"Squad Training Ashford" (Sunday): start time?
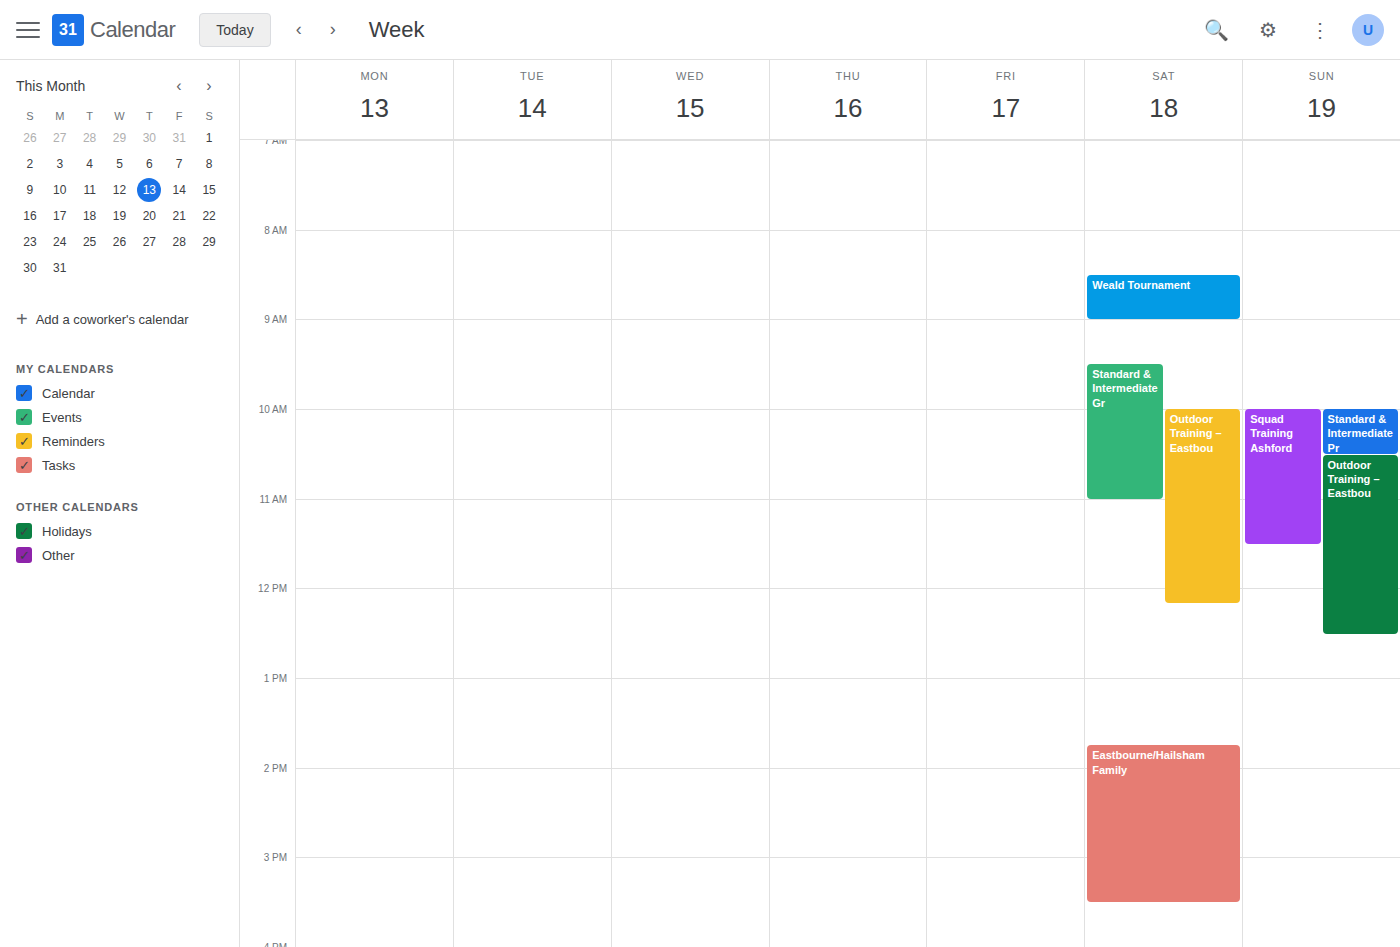
10:00 AM